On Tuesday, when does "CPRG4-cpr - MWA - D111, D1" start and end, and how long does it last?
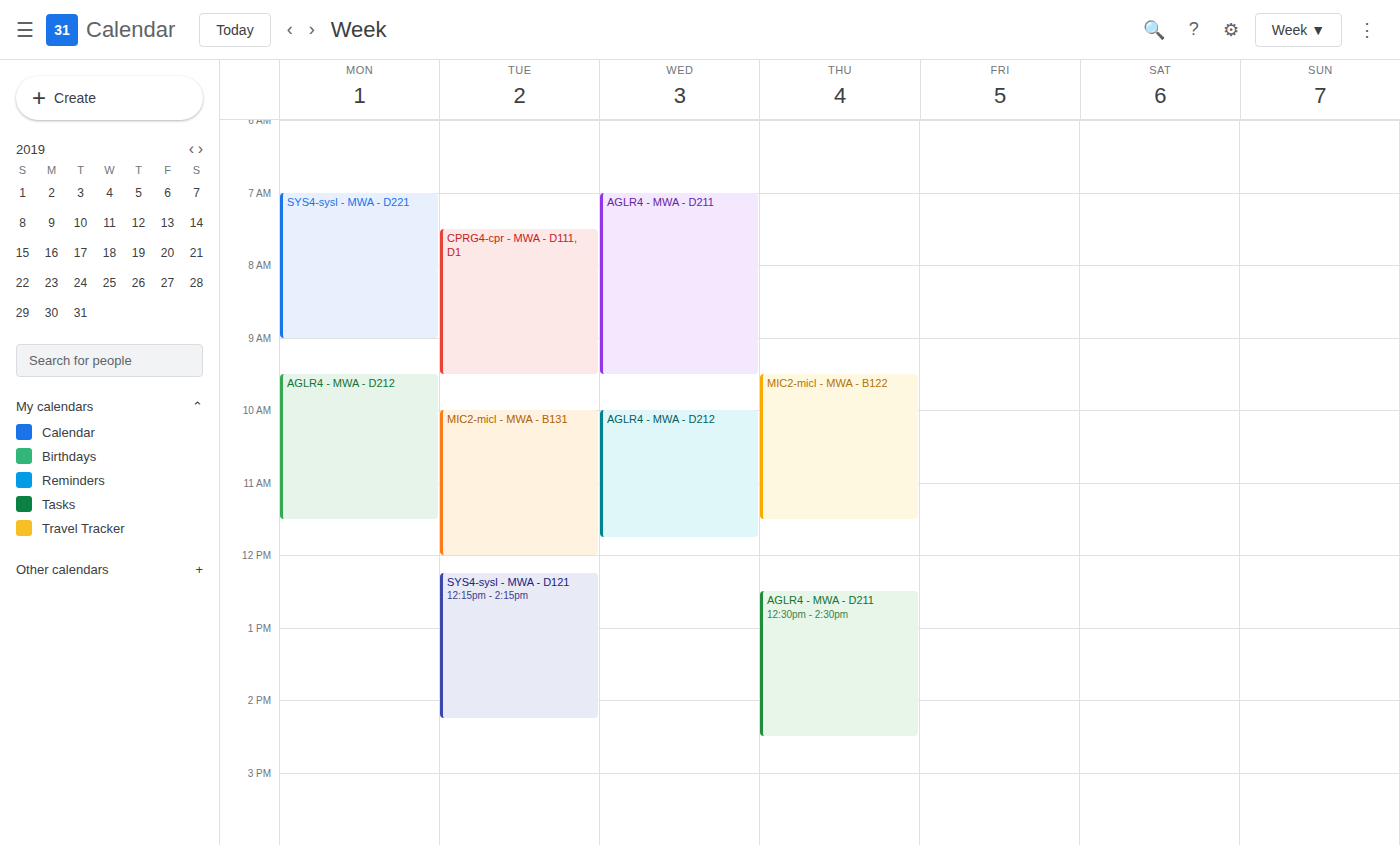
07:30 to 09:30, 2 hours